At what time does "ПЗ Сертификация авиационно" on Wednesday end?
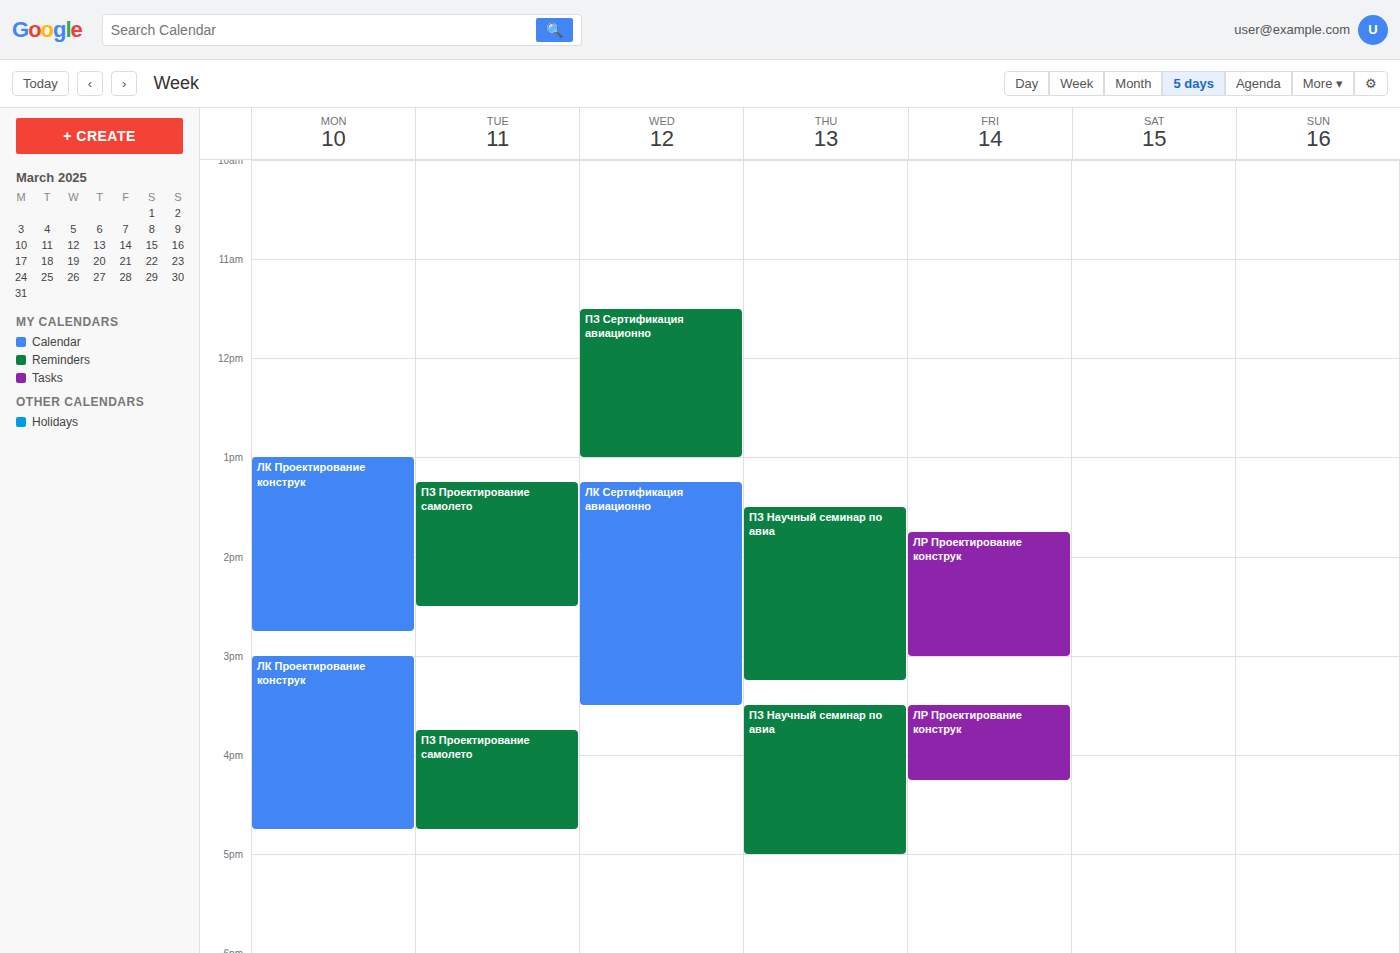
13:00